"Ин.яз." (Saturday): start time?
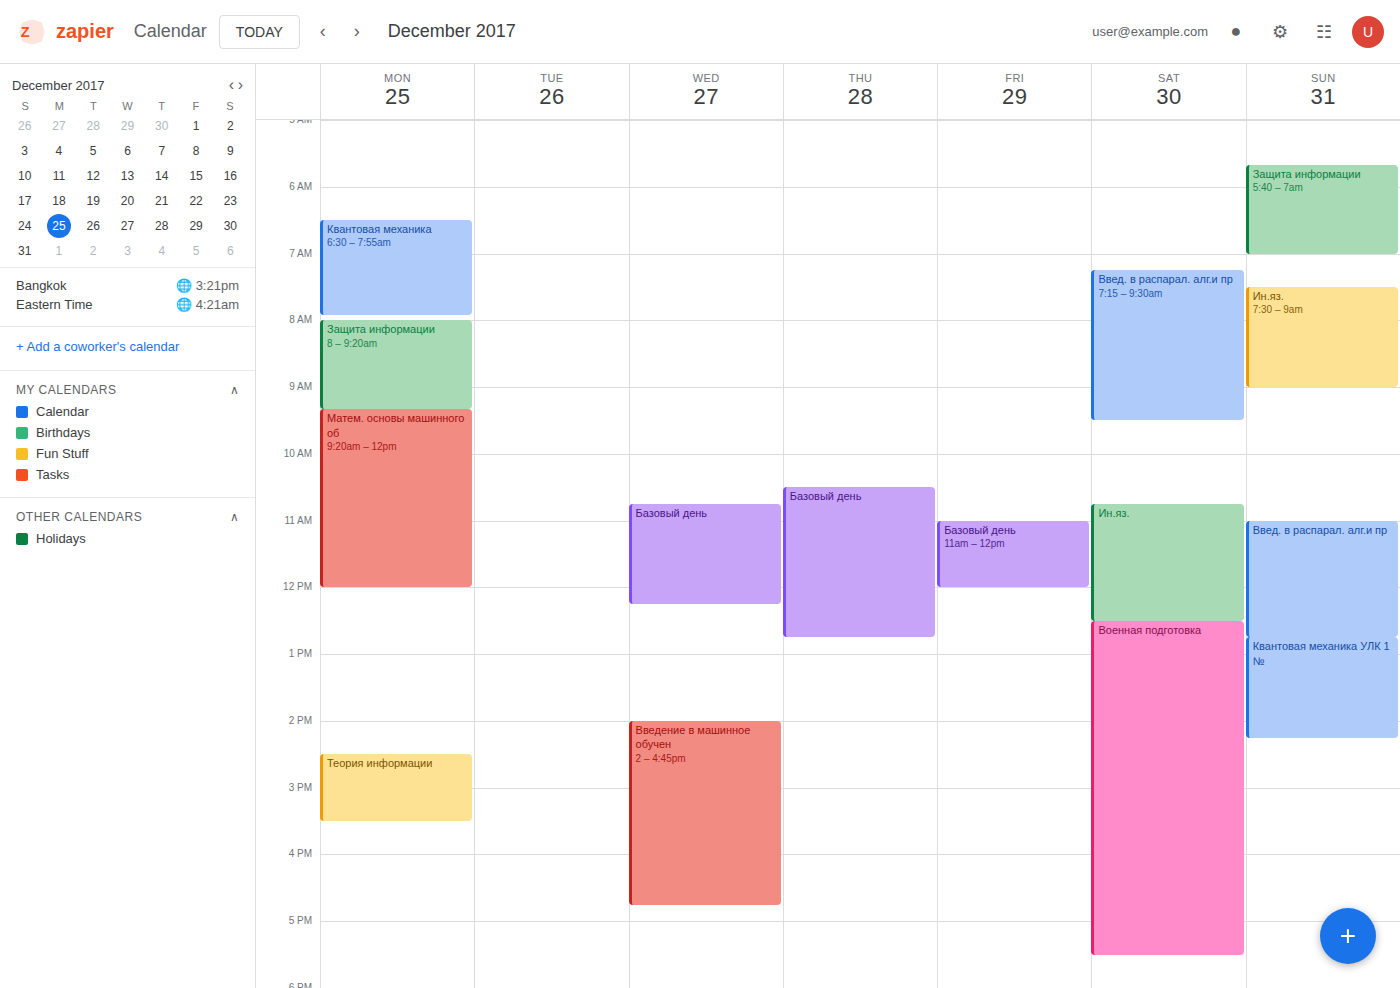
10:45 AM